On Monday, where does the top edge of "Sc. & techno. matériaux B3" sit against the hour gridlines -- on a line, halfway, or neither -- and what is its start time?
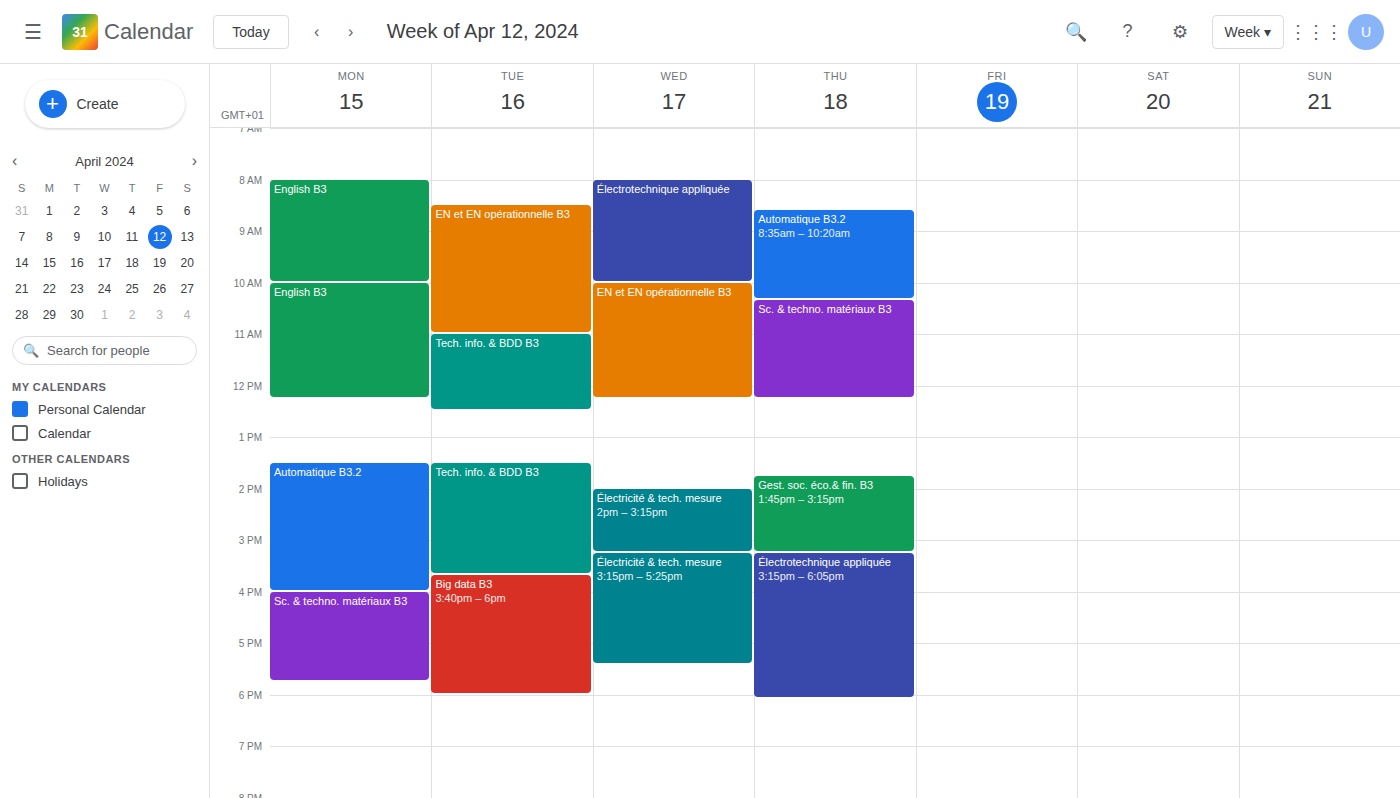
4:00 PM -- exactly on the 4 PM line.